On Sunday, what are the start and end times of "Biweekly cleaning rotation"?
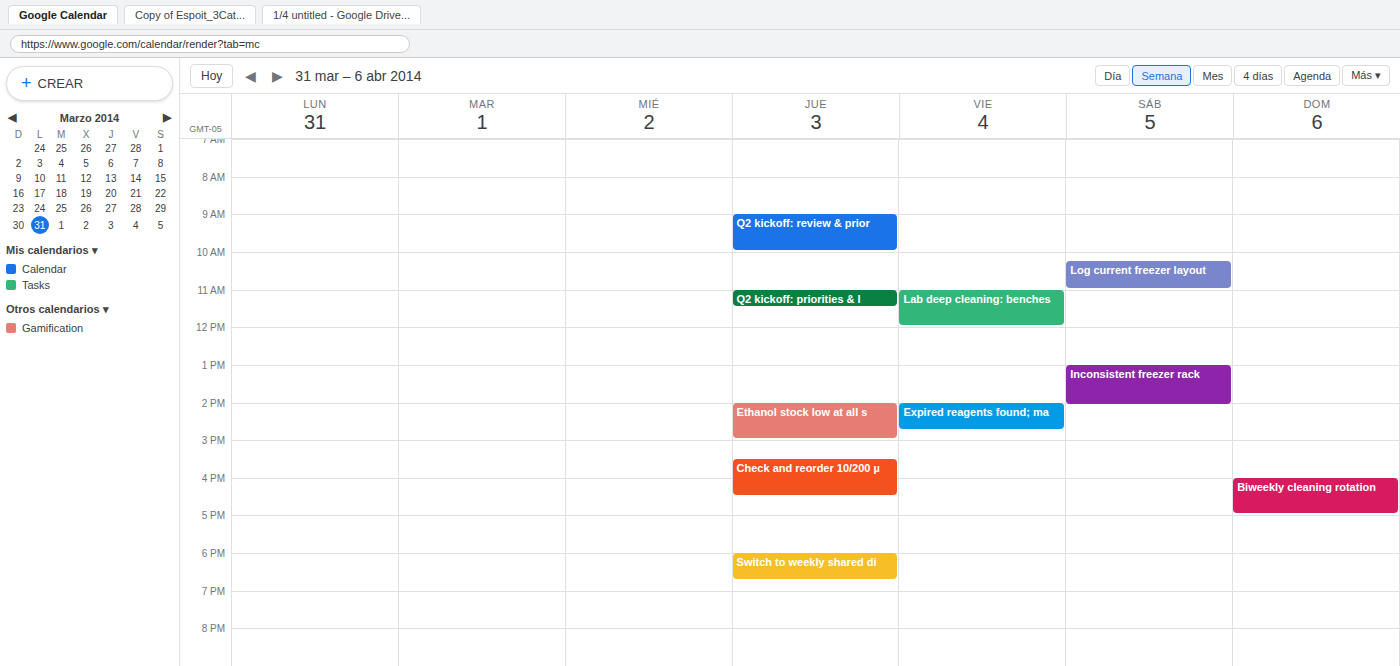
4:00 PM to 5:00 PM